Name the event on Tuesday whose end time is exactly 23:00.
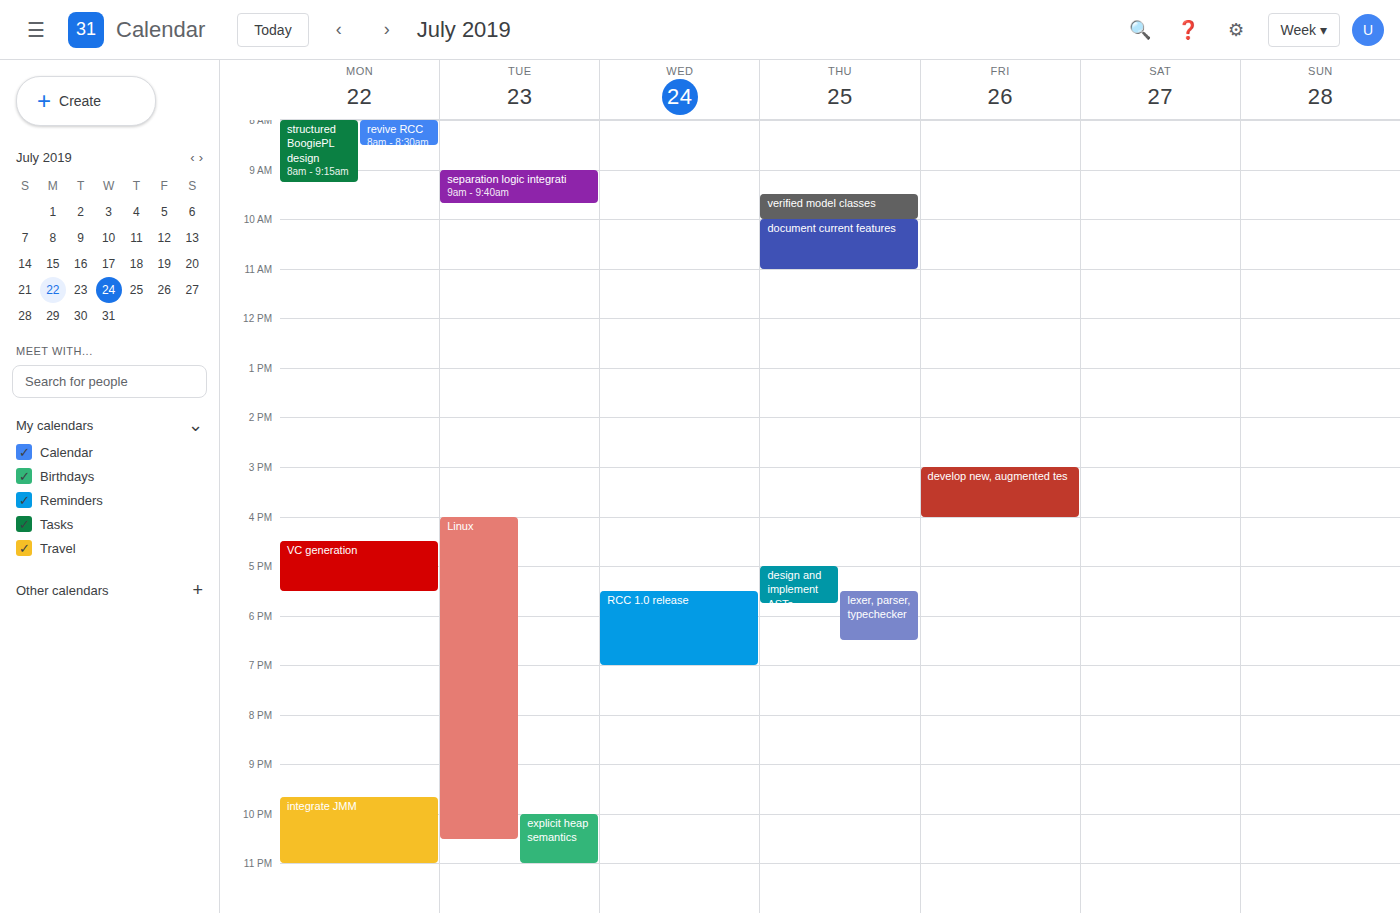
"explicit heap semantics"